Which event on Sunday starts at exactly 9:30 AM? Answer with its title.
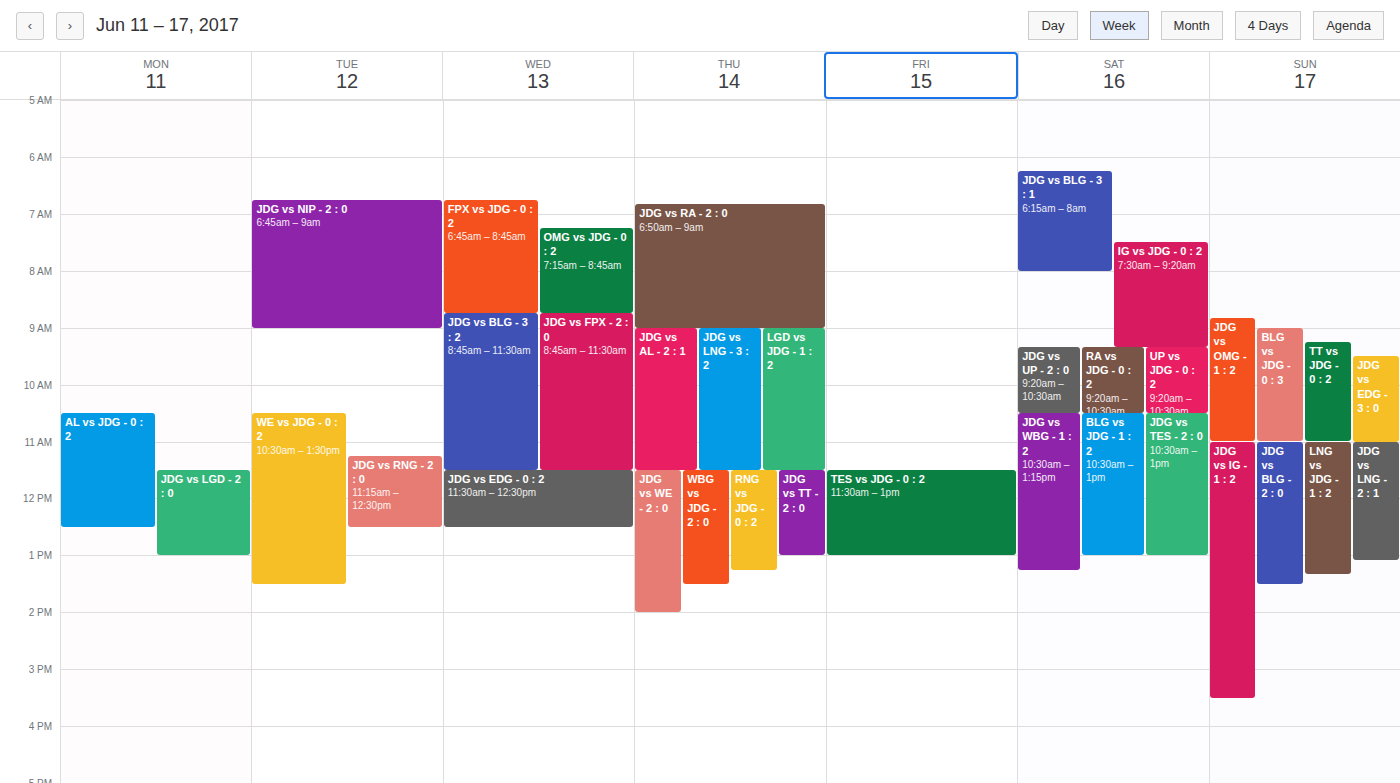
"JDG vs EDG - 3 : 0"